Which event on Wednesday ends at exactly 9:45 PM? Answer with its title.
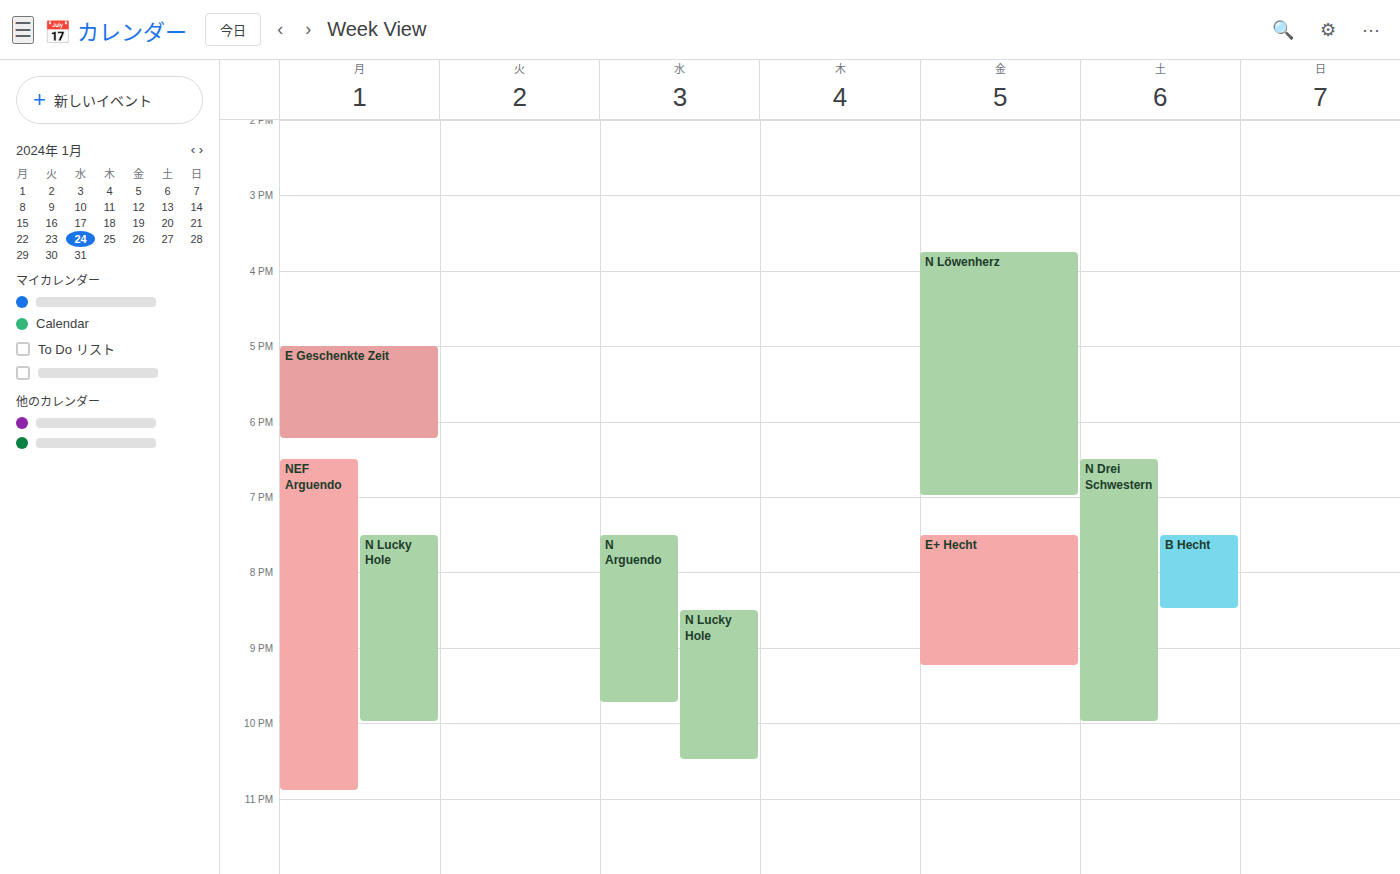
"N Arguendo"